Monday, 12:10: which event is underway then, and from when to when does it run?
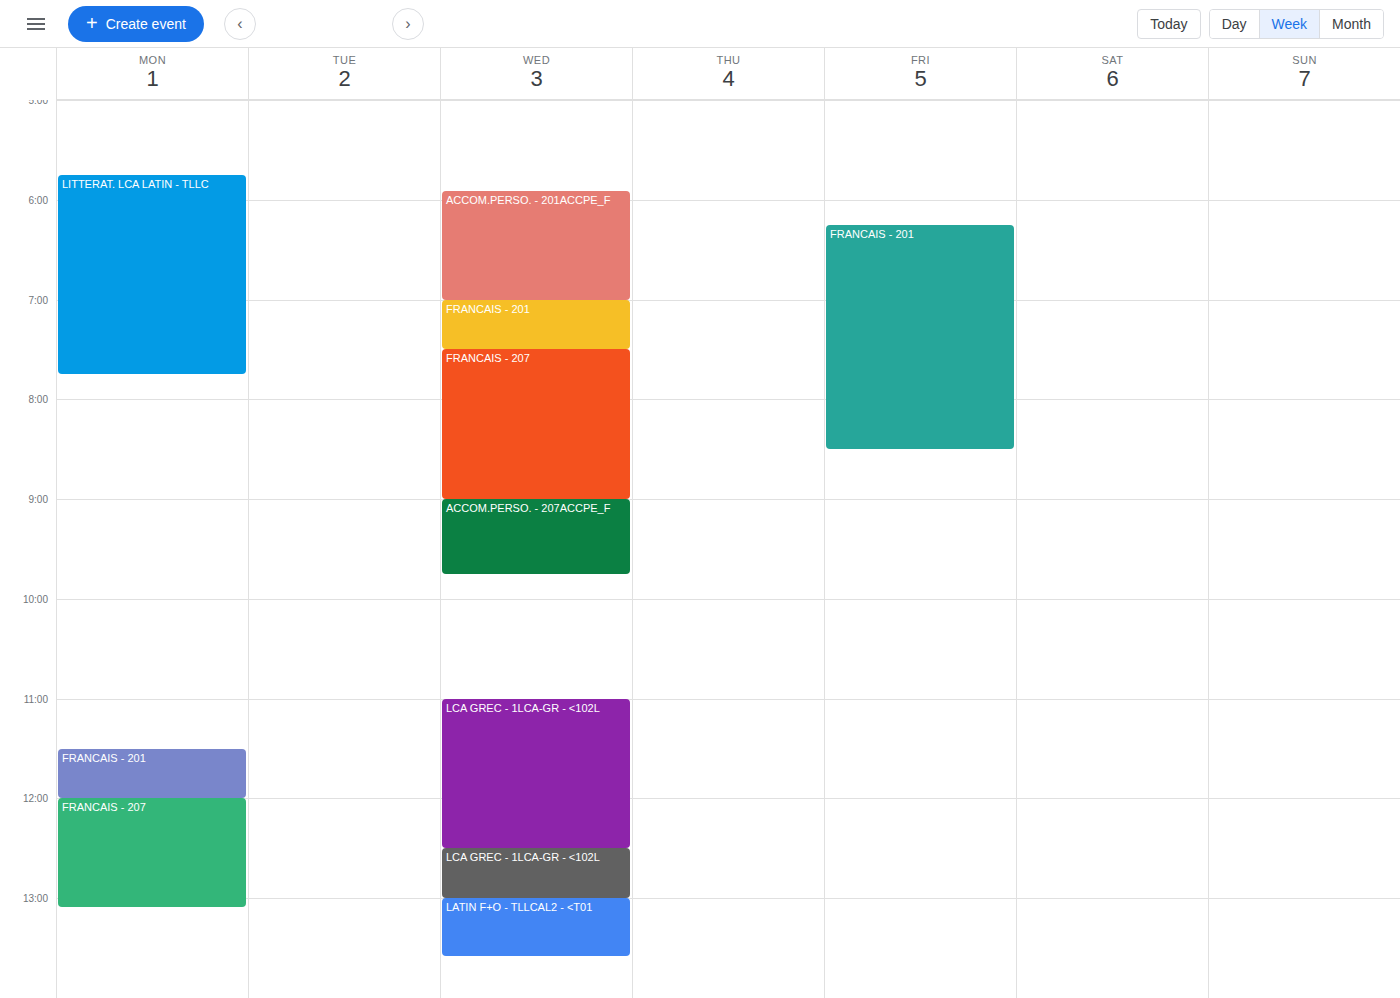
"FRANCAIS - 207", 12:00 to 13:05